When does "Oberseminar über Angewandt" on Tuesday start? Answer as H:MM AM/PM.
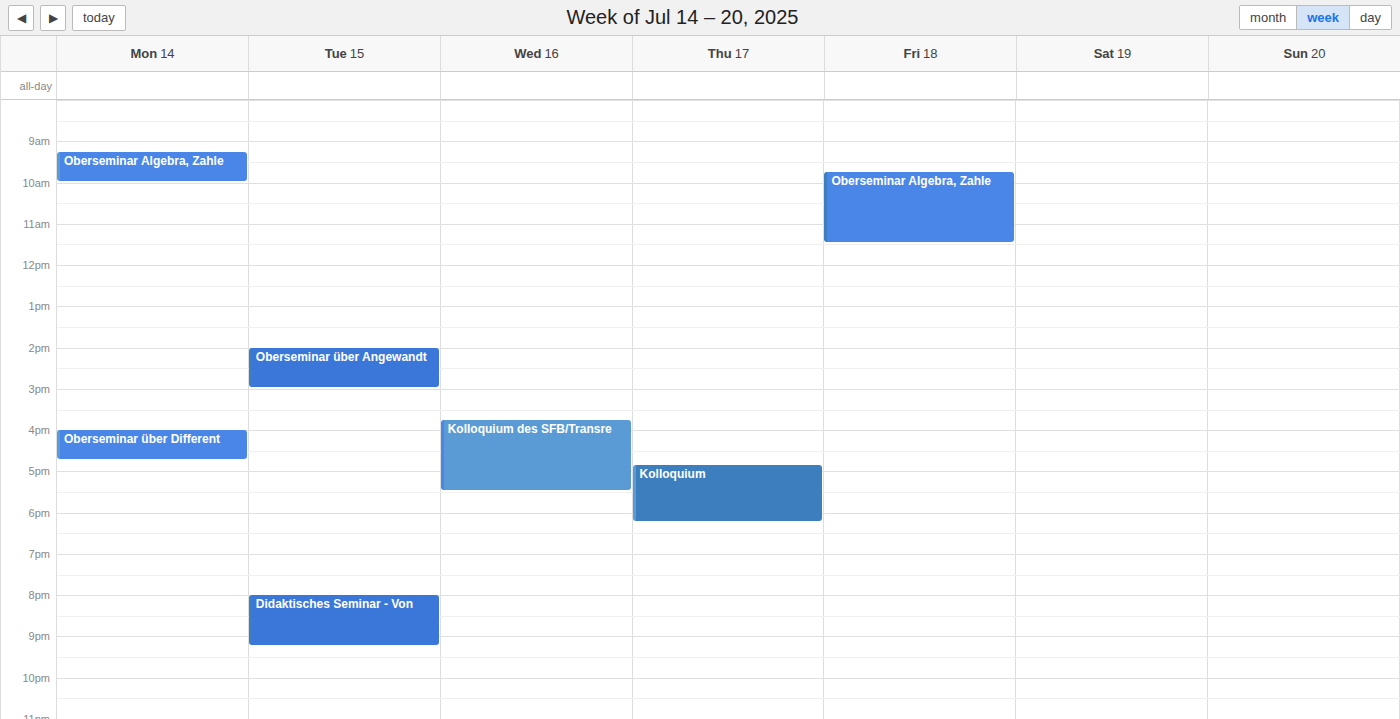
2:00 PM